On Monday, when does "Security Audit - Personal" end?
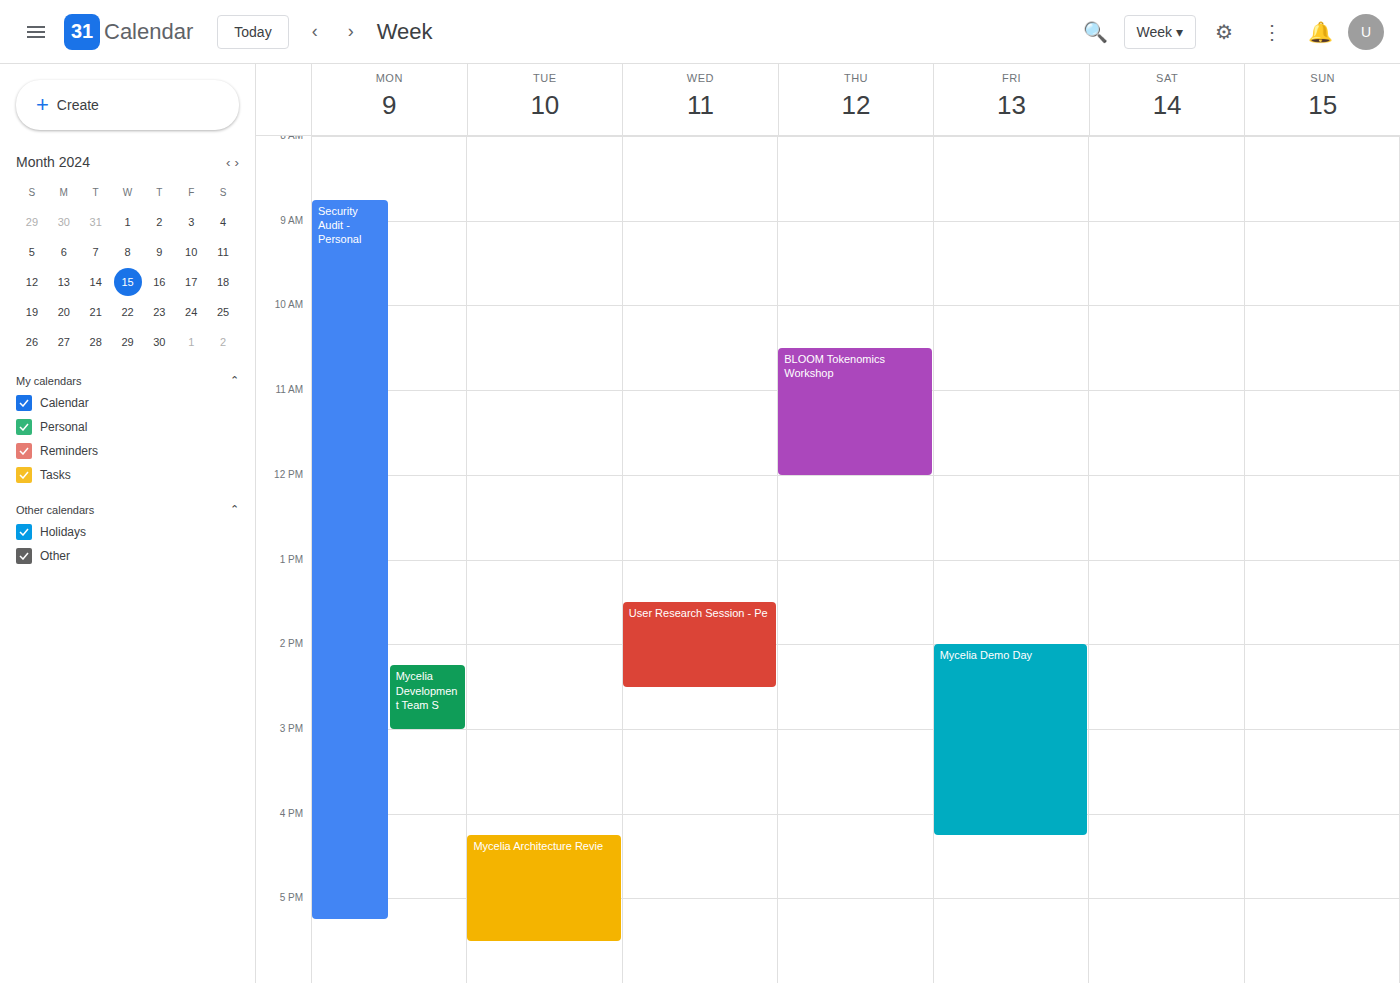
5:15 PM